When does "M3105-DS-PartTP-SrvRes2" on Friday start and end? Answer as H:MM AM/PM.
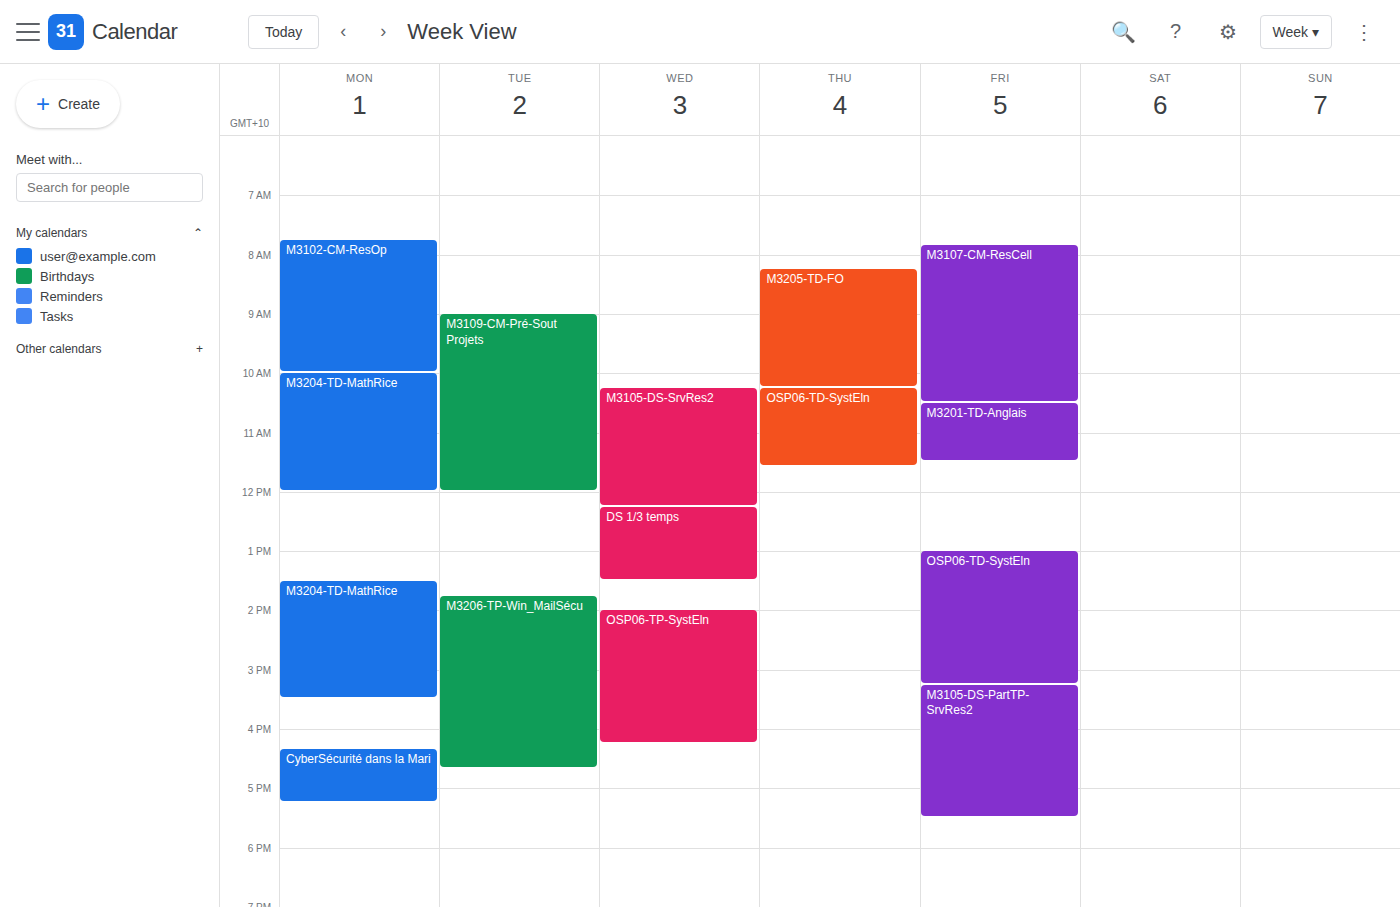
3:15 PM to 5:30 PM